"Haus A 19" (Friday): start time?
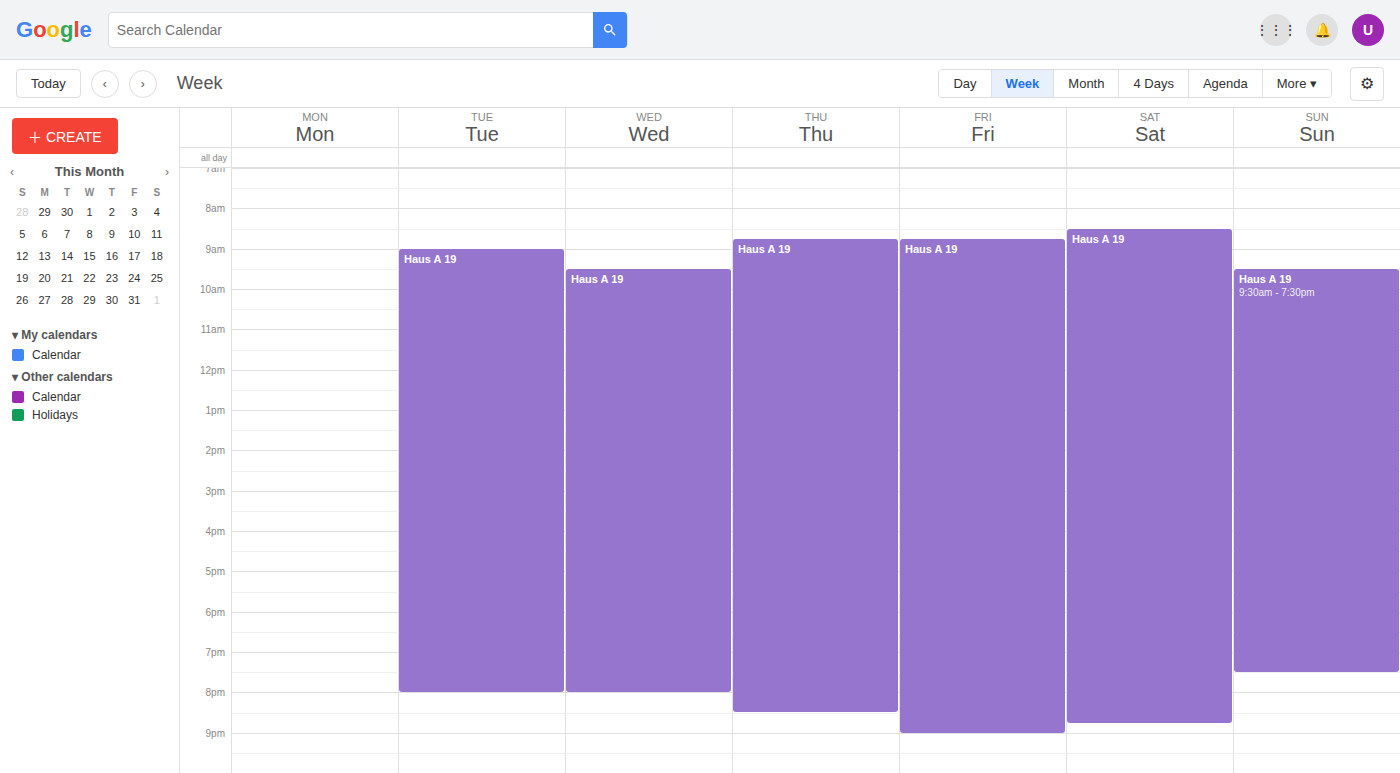
8:45 AM